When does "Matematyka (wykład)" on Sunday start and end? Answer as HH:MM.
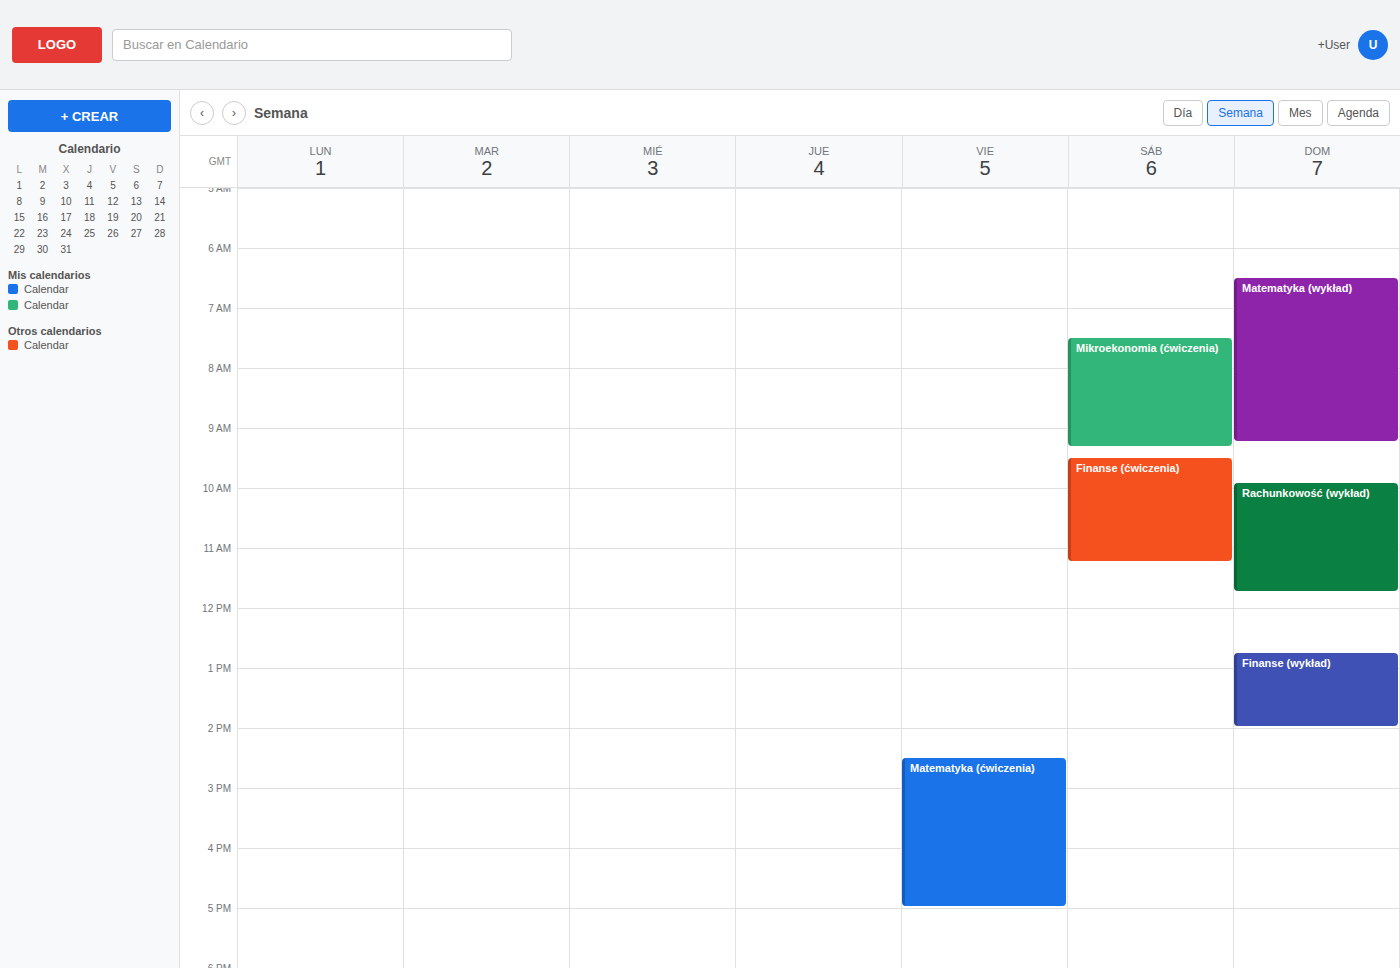
06:30 to 09:15